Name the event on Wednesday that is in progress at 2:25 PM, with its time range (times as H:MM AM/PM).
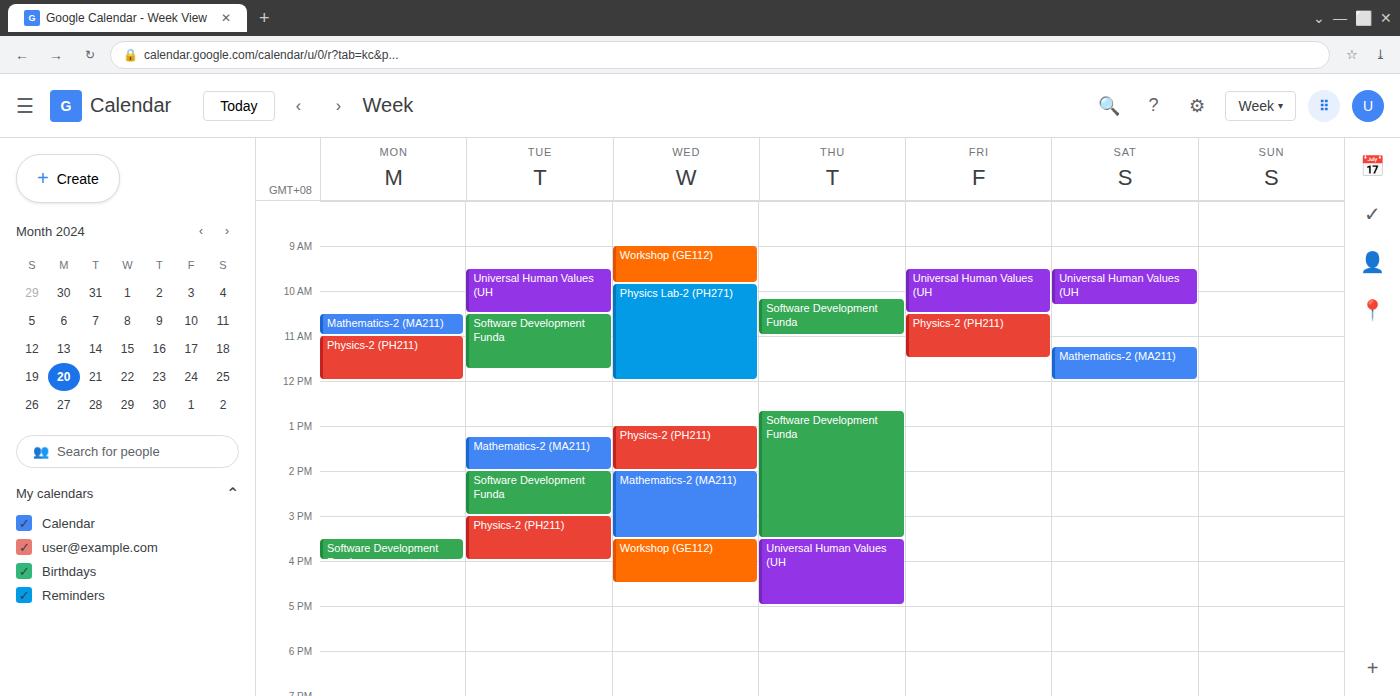
"Mathematics-2 (MA211)", 2:00 PM to 3:30 PM